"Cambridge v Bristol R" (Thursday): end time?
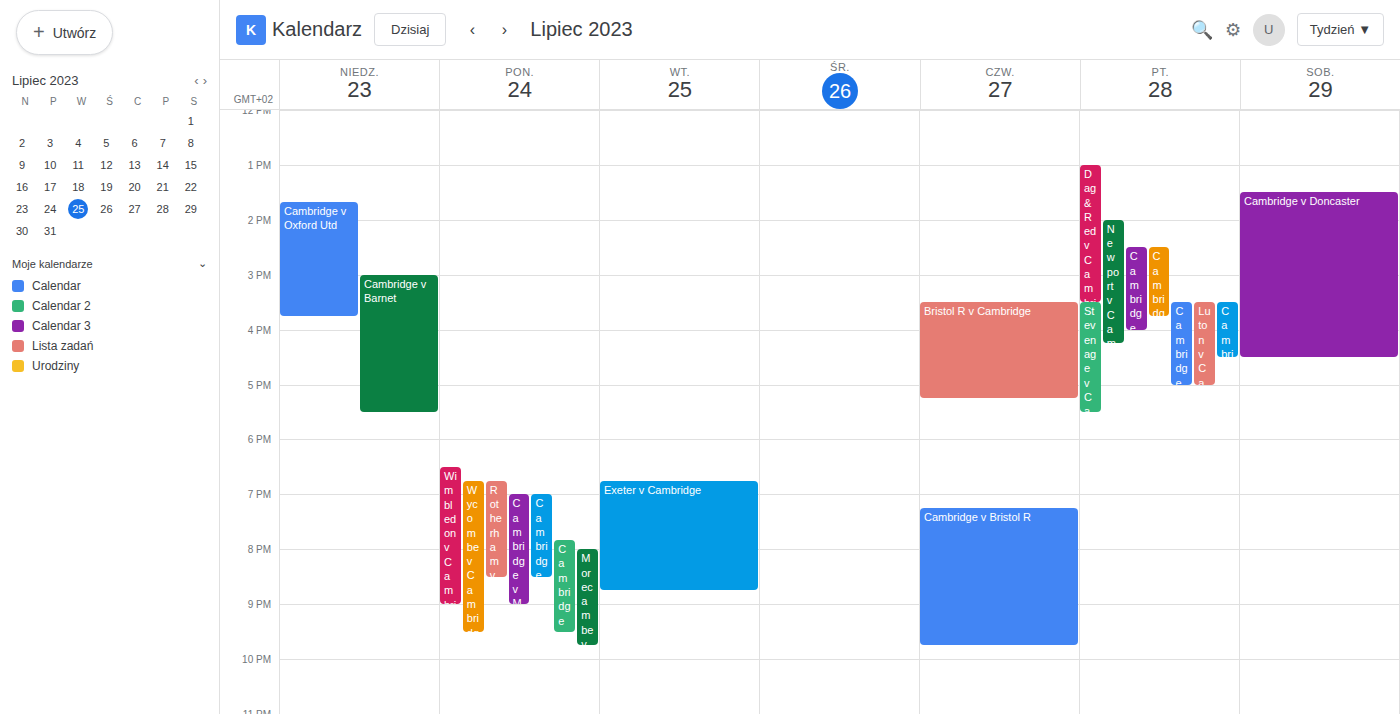
9:45 PM